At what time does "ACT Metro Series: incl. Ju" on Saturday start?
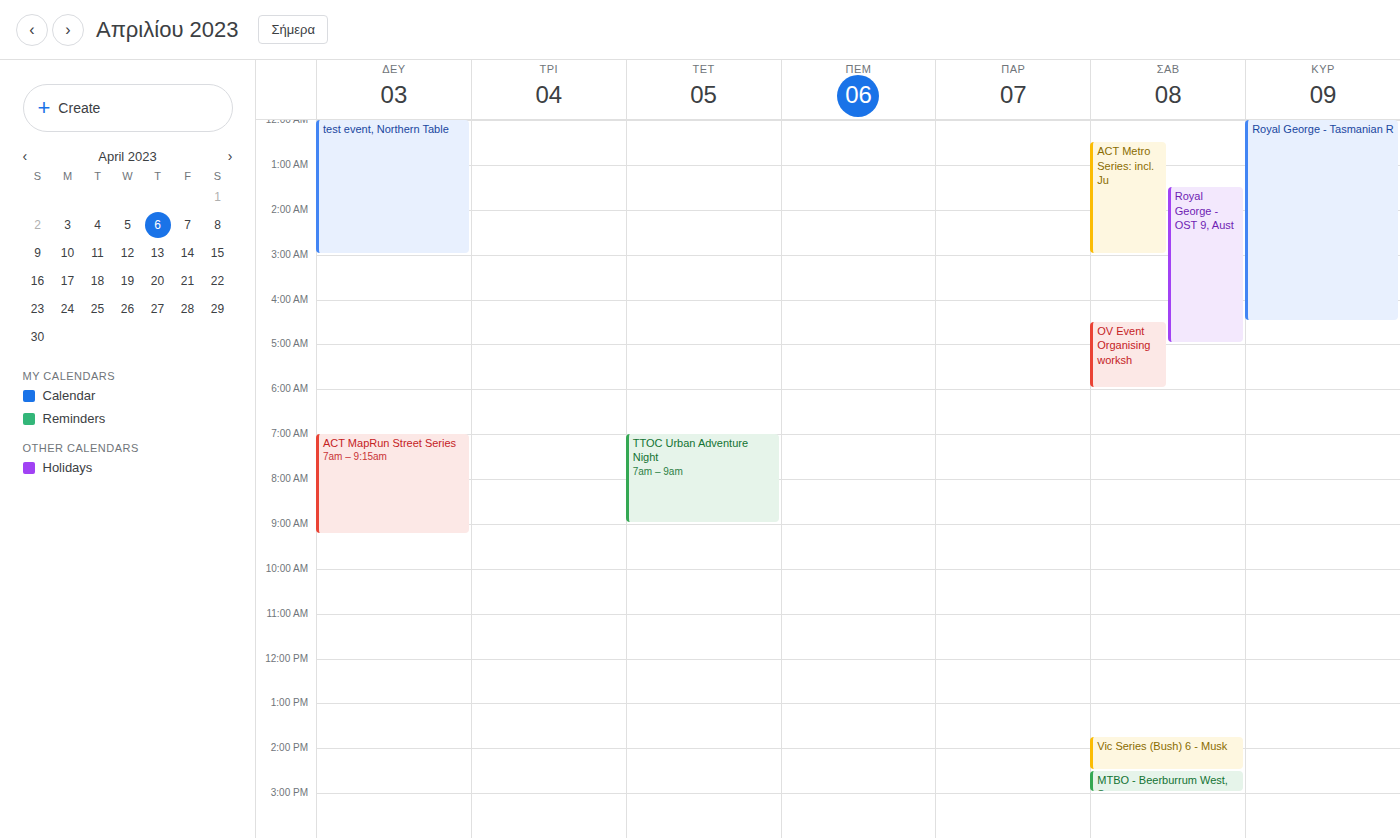
12:30 AM